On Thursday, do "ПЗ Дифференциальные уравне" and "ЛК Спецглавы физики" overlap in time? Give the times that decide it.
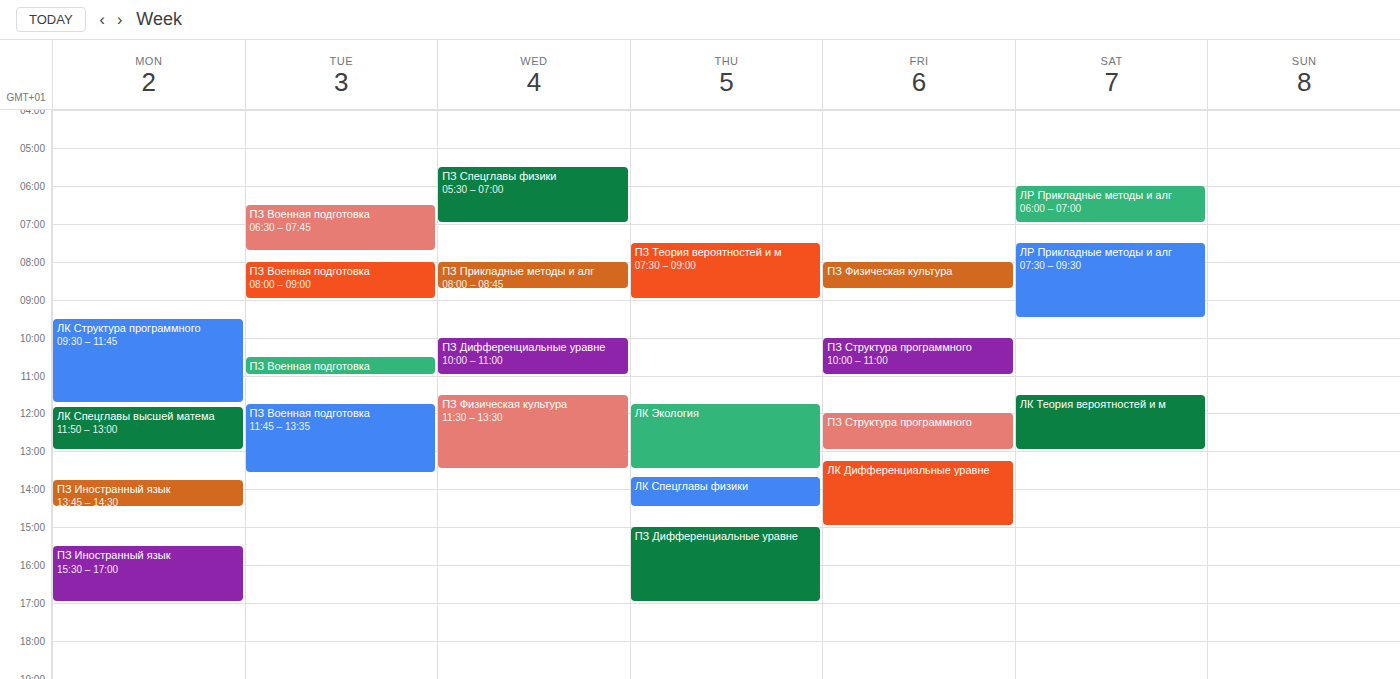
"ЛК Спецглавы физики" ends at 14:30 and "ПЗ Дифференциальные уравне" starts at 15:00 -- no overlap.